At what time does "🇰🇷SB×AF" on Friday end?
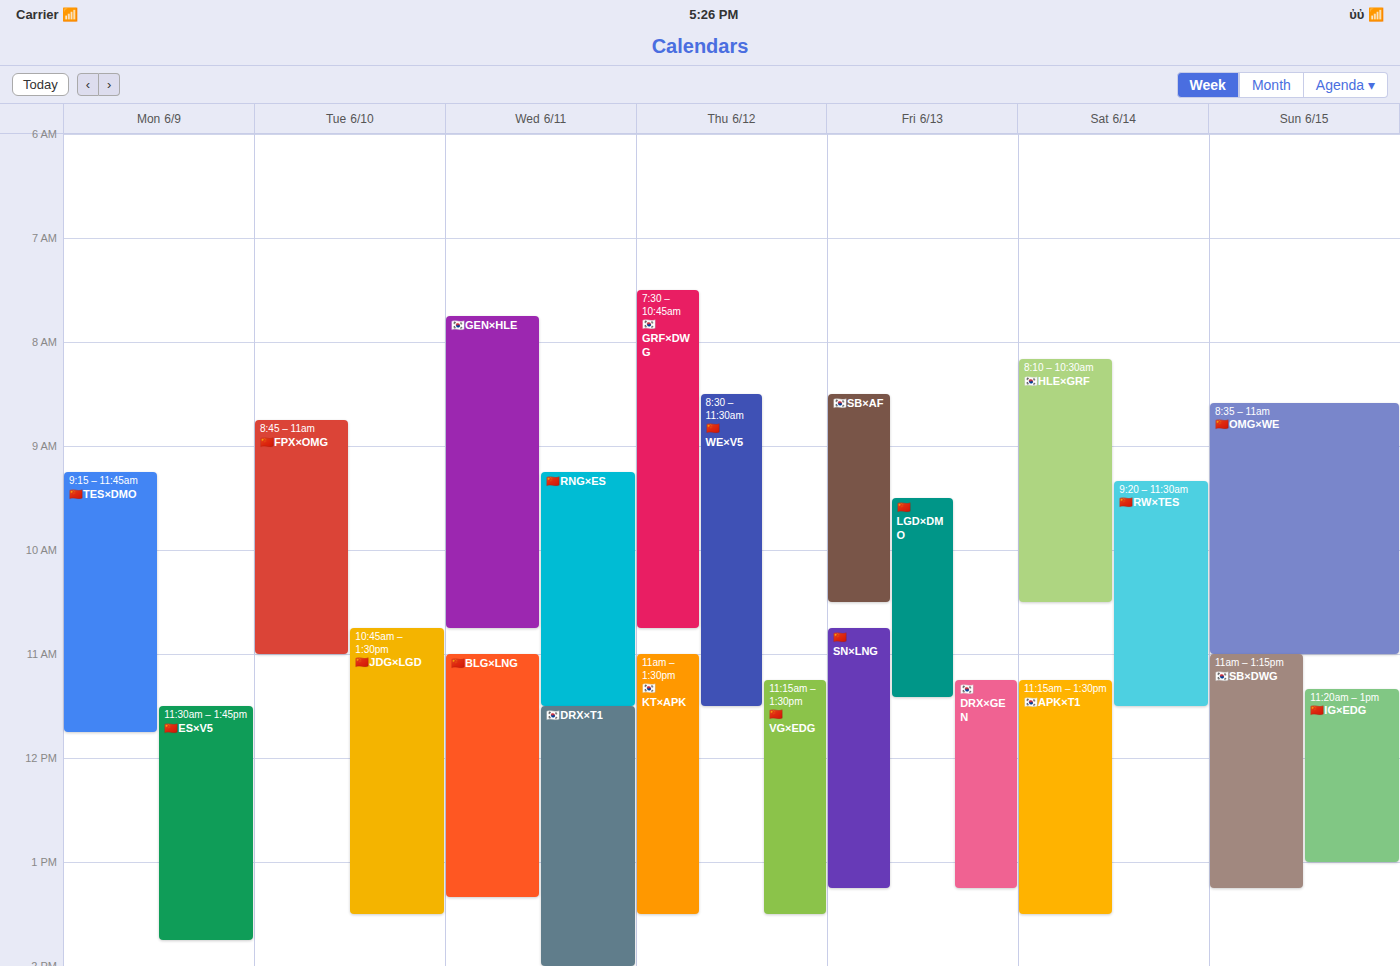
10:30 AM